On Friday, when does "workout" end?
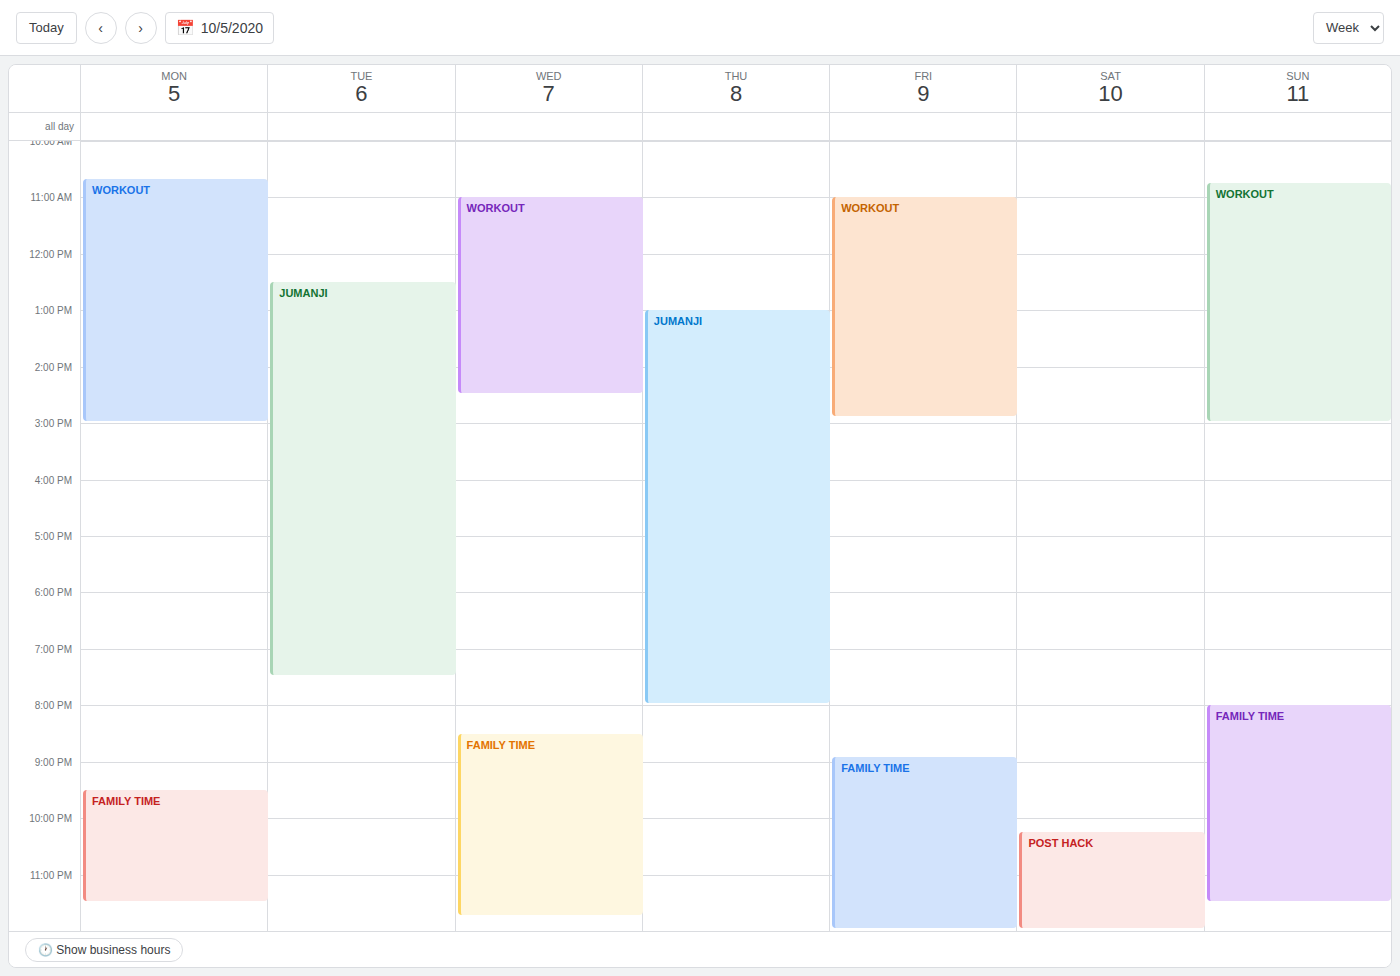
2:55 PM